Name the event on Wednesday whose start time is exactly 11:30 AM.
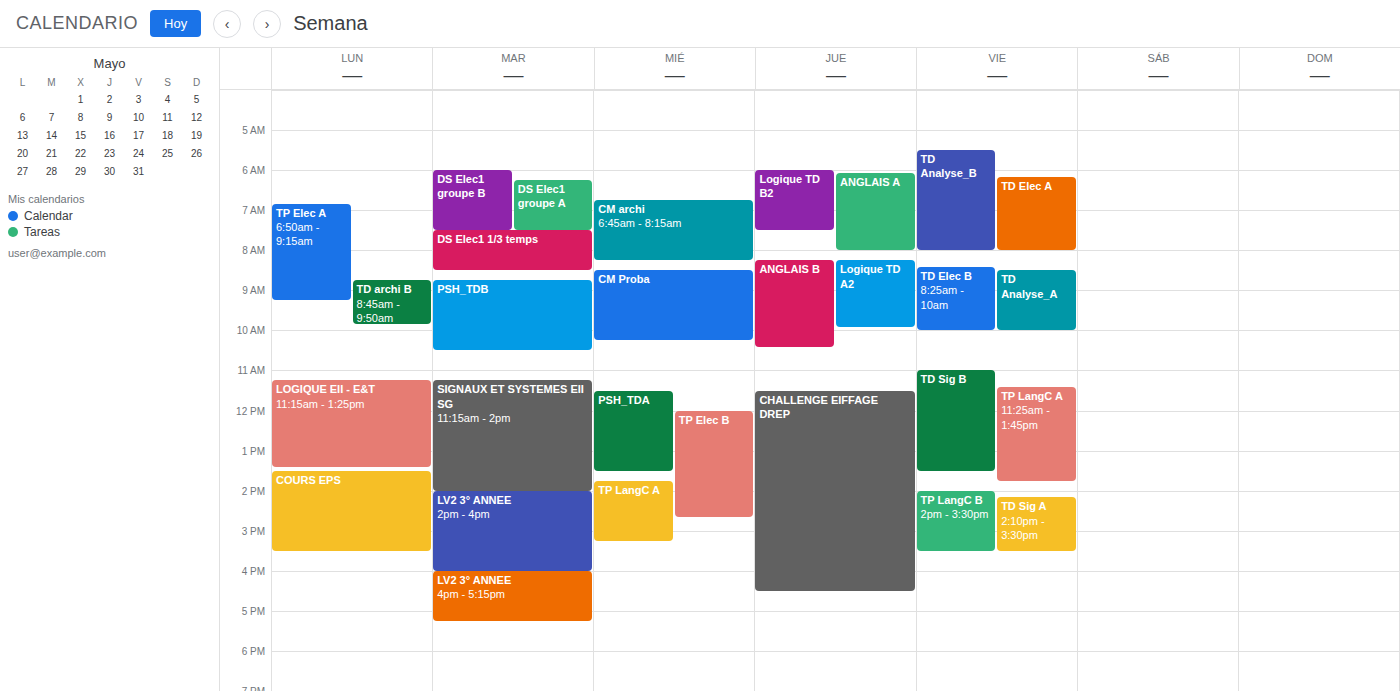
"PSH_TDA"